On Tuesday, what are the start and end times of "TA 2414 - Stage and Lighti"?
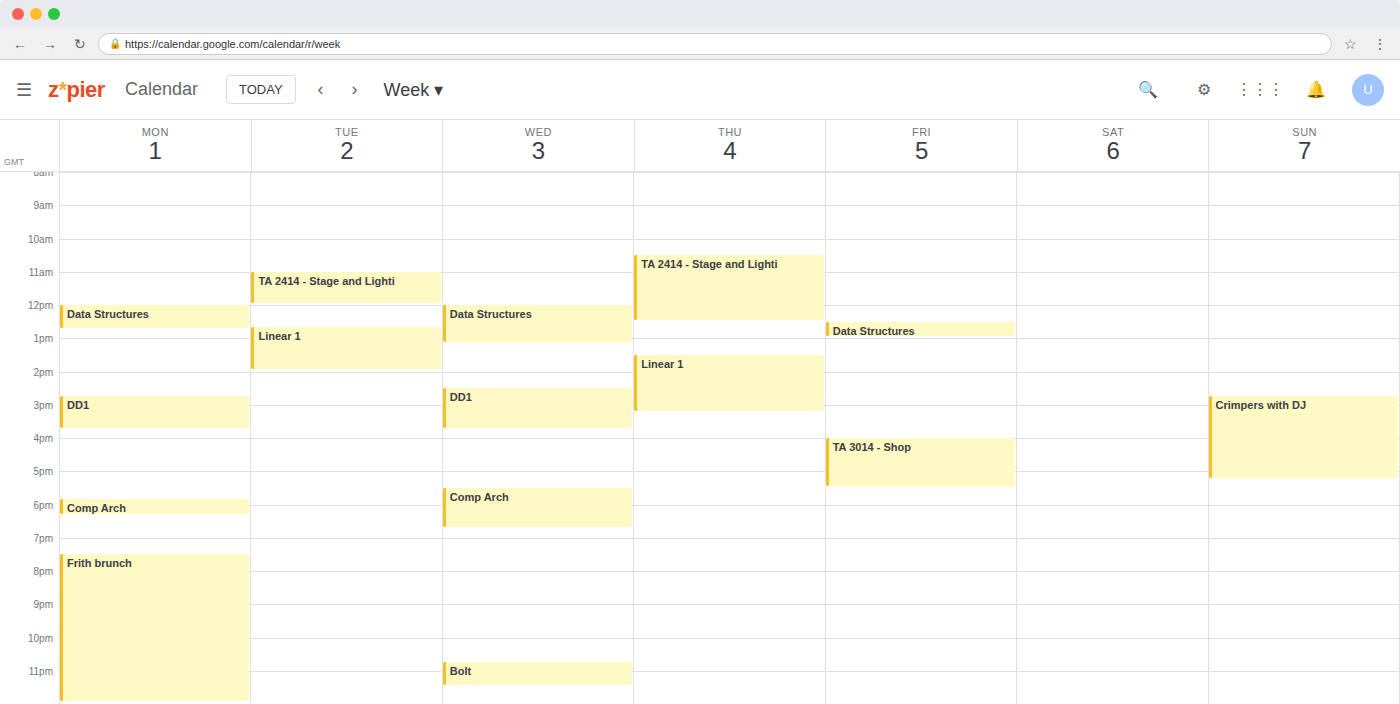
11:00 AM to 12:00 PM